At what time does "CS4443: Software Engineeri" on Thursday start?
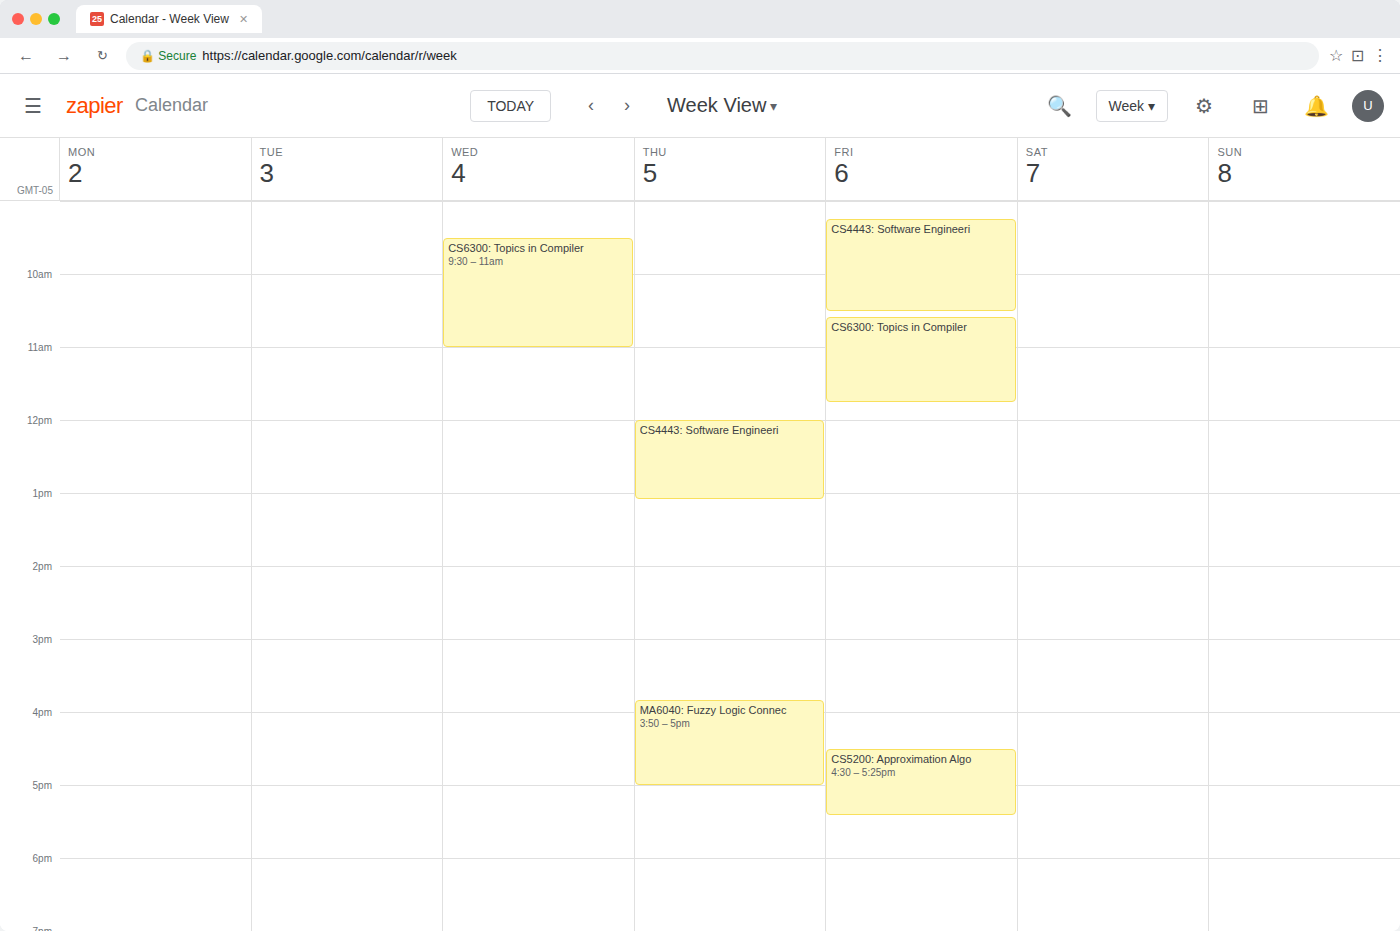
12:00 PM